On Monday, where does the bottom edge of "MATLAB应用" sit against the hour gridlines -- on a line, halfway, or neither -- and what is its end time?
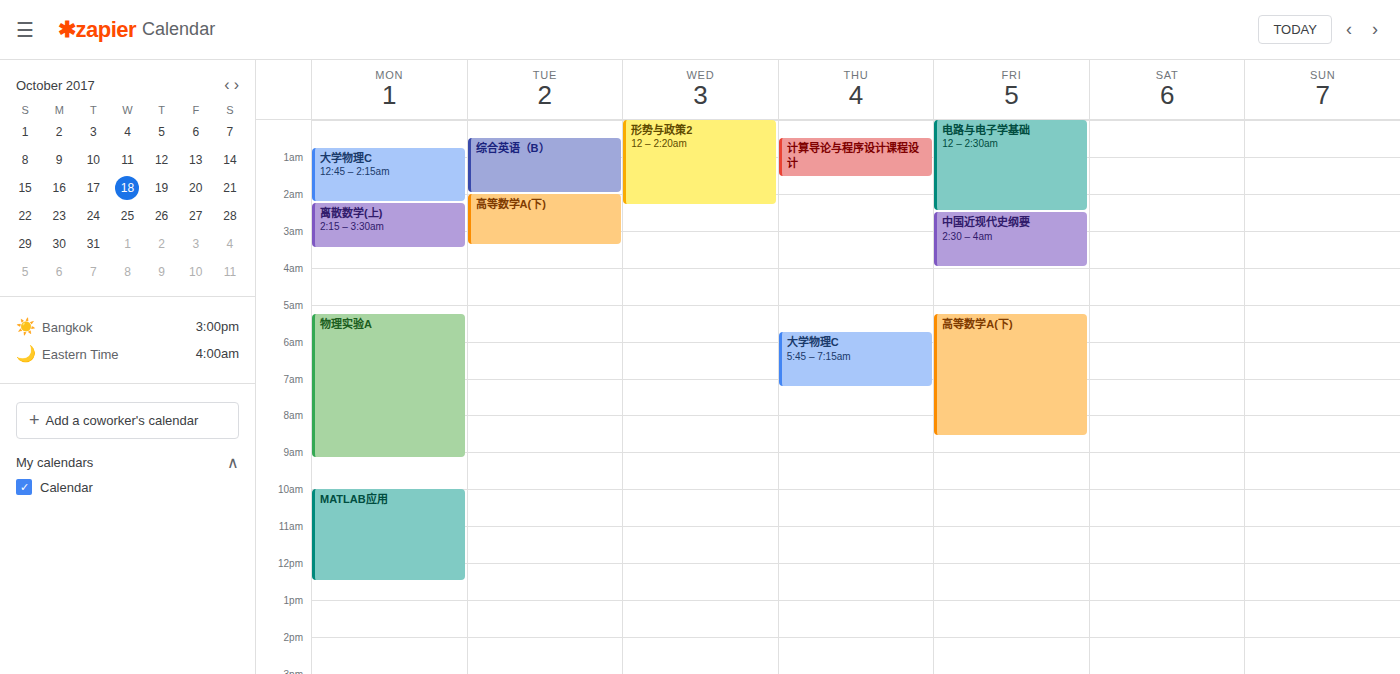
12:30 -- halfway between the 12:00 and 13:00 lines.